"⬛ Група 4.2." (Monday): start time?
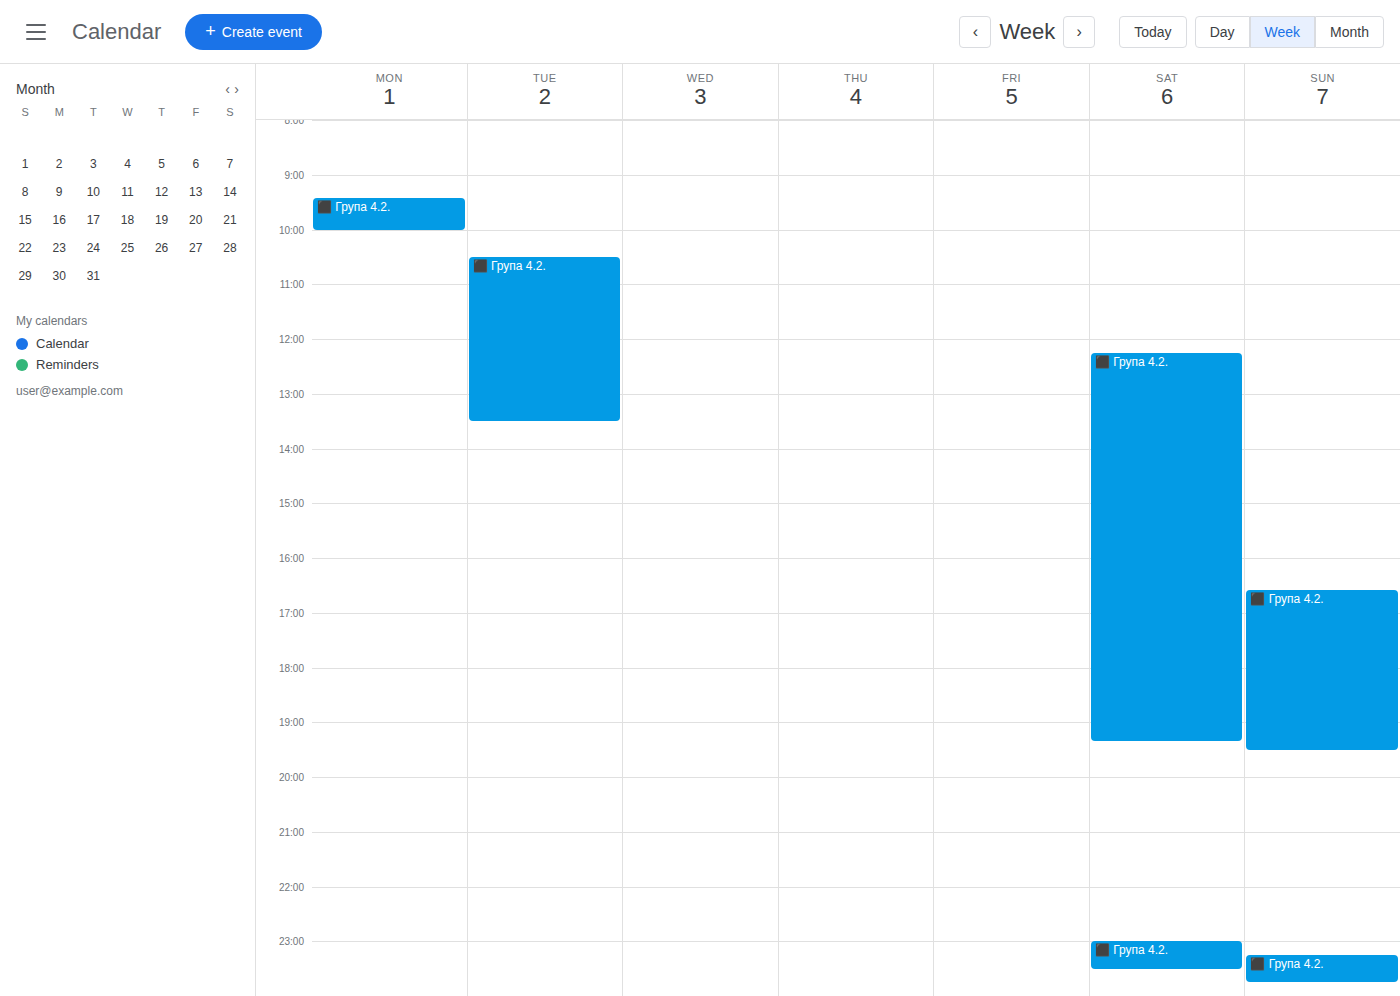
9:25 AM